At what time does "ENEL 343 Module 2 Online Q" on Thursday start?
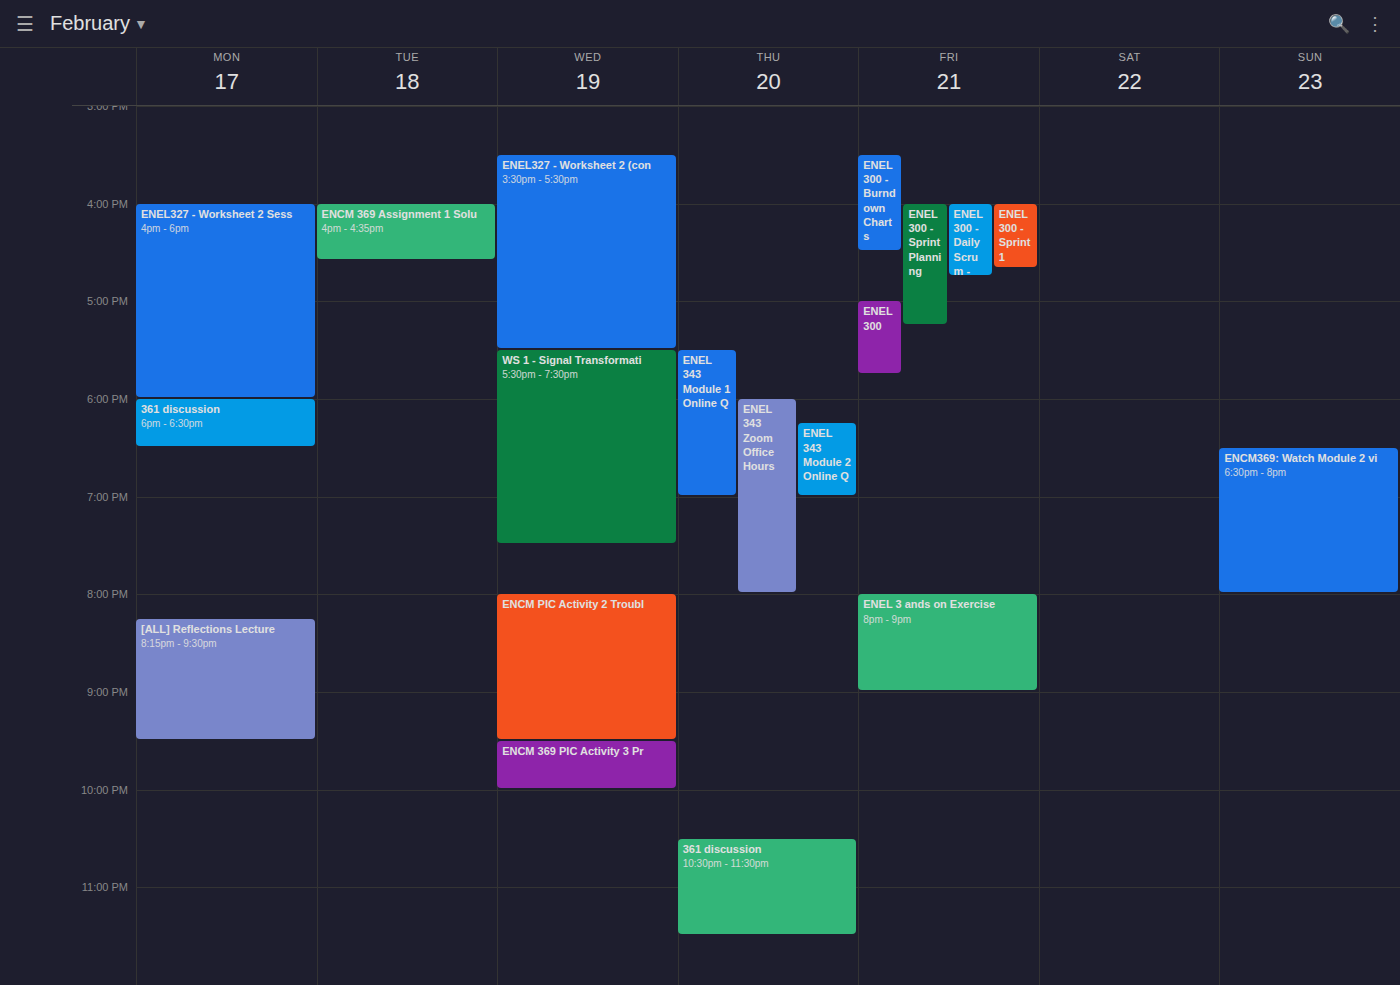
6:15 PM